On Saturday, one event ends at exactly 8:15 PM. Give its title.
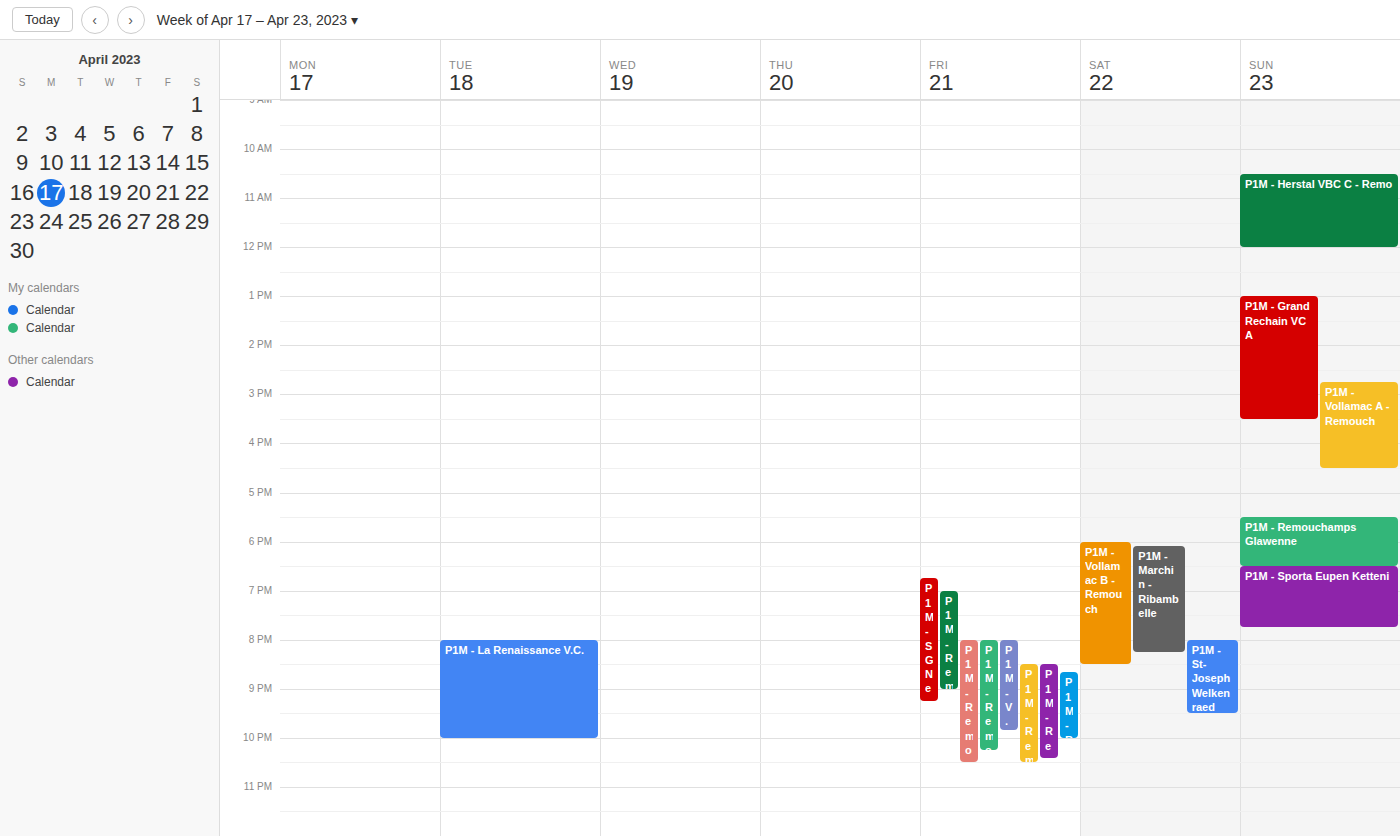
"P1M - Marchin - Ribambelle"